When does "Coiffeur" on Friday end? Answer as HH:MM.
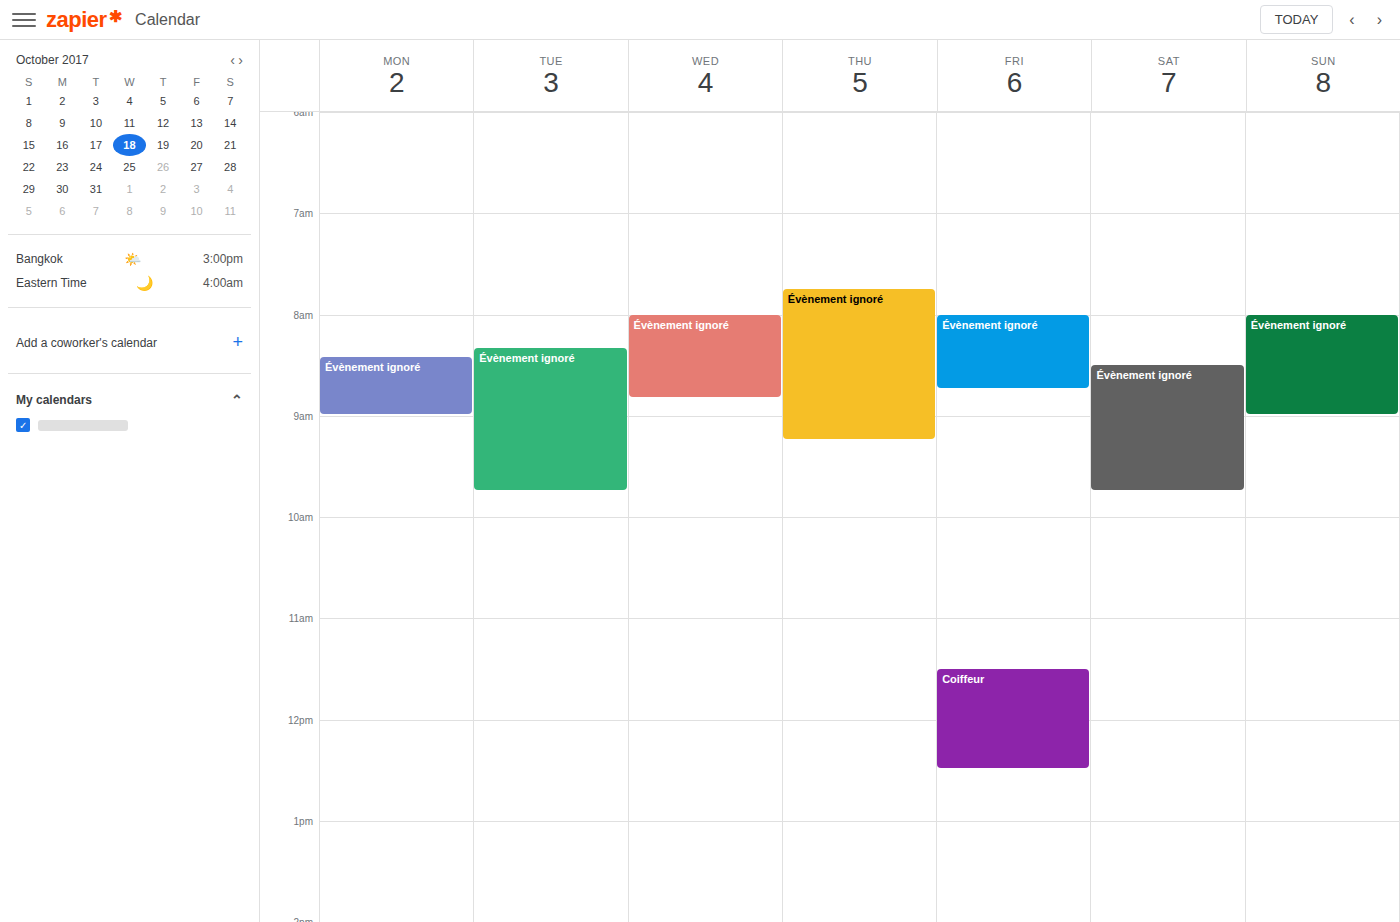
12:30